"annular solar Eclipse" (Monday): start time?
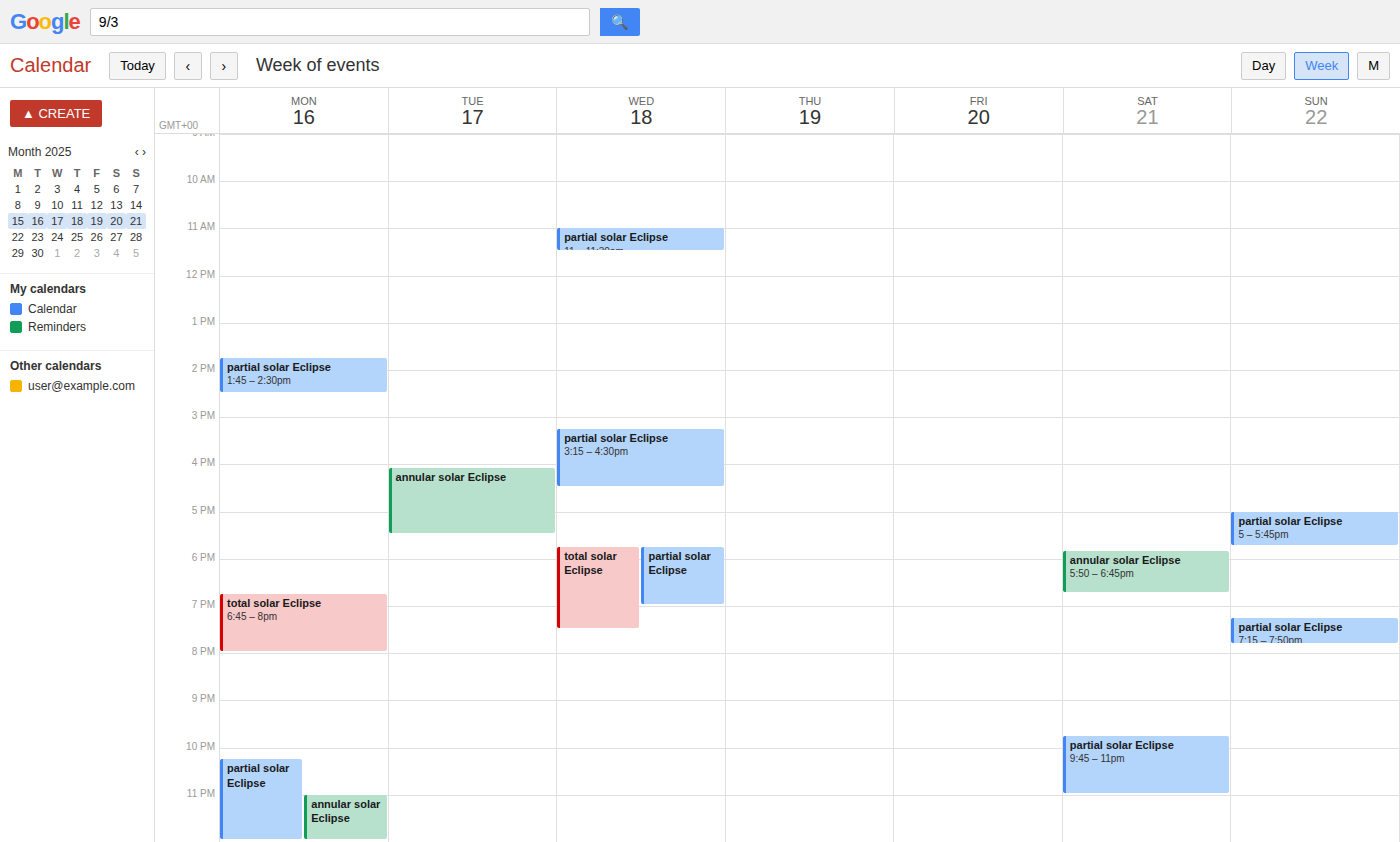
11:00 PM